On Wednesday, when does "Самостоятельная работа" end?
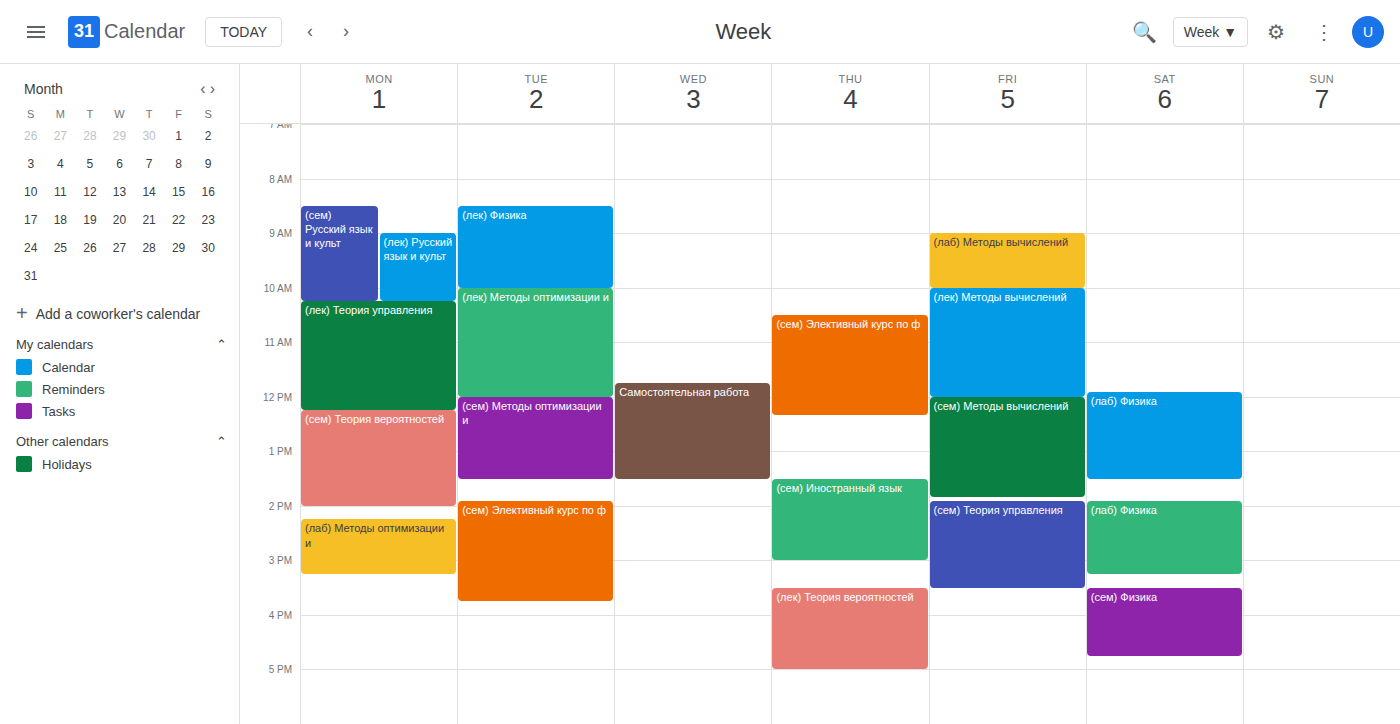
13:30